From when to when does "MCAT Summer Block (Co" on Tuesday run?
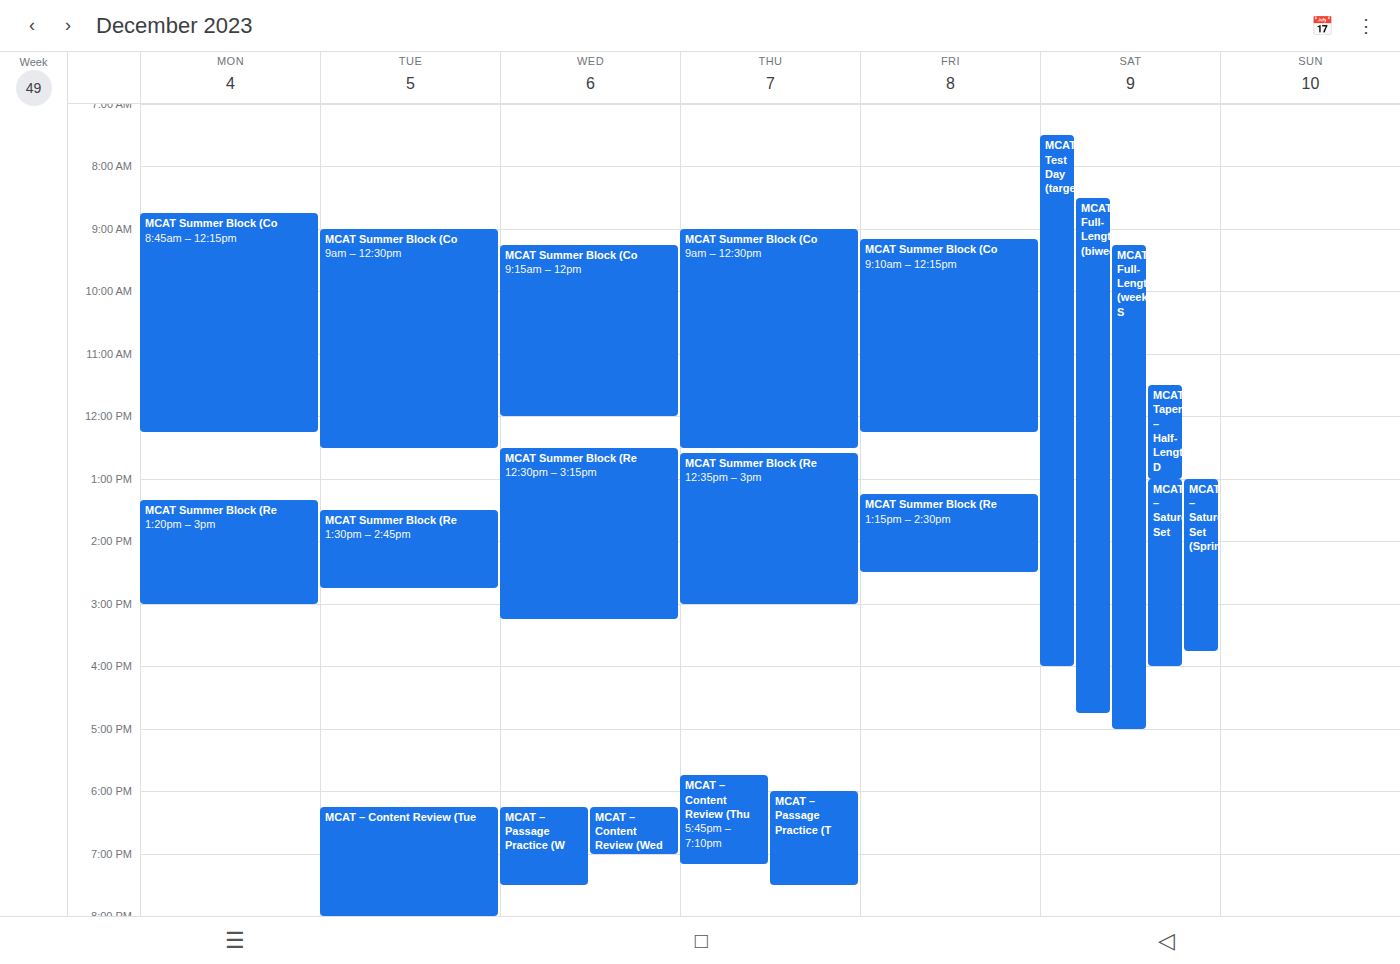
9:00 AM to 12:30 PM